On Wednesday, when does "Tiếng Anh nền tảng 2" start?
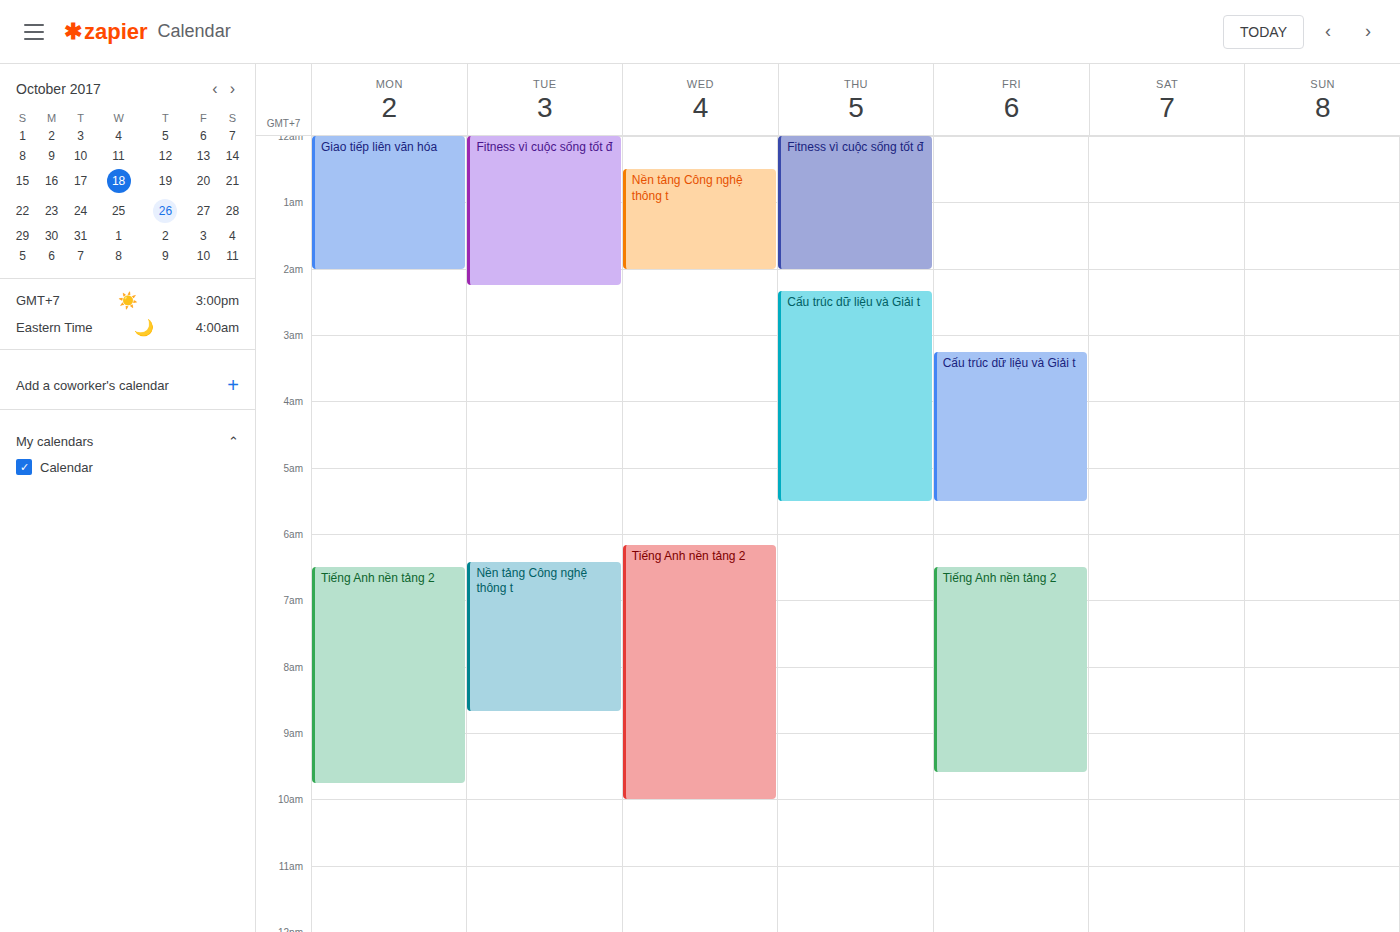
6:10 AM